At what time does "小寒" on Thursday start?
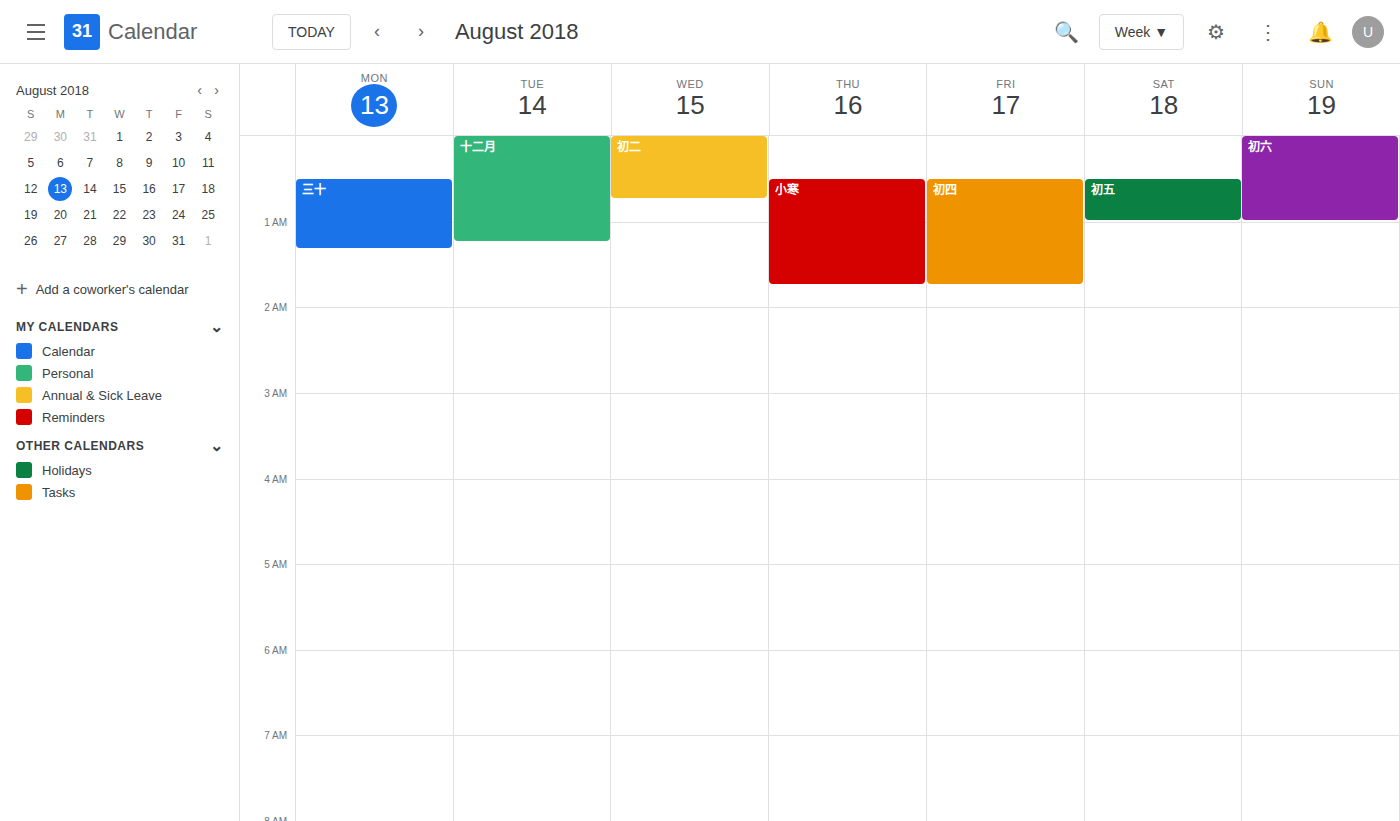
12:30 AM